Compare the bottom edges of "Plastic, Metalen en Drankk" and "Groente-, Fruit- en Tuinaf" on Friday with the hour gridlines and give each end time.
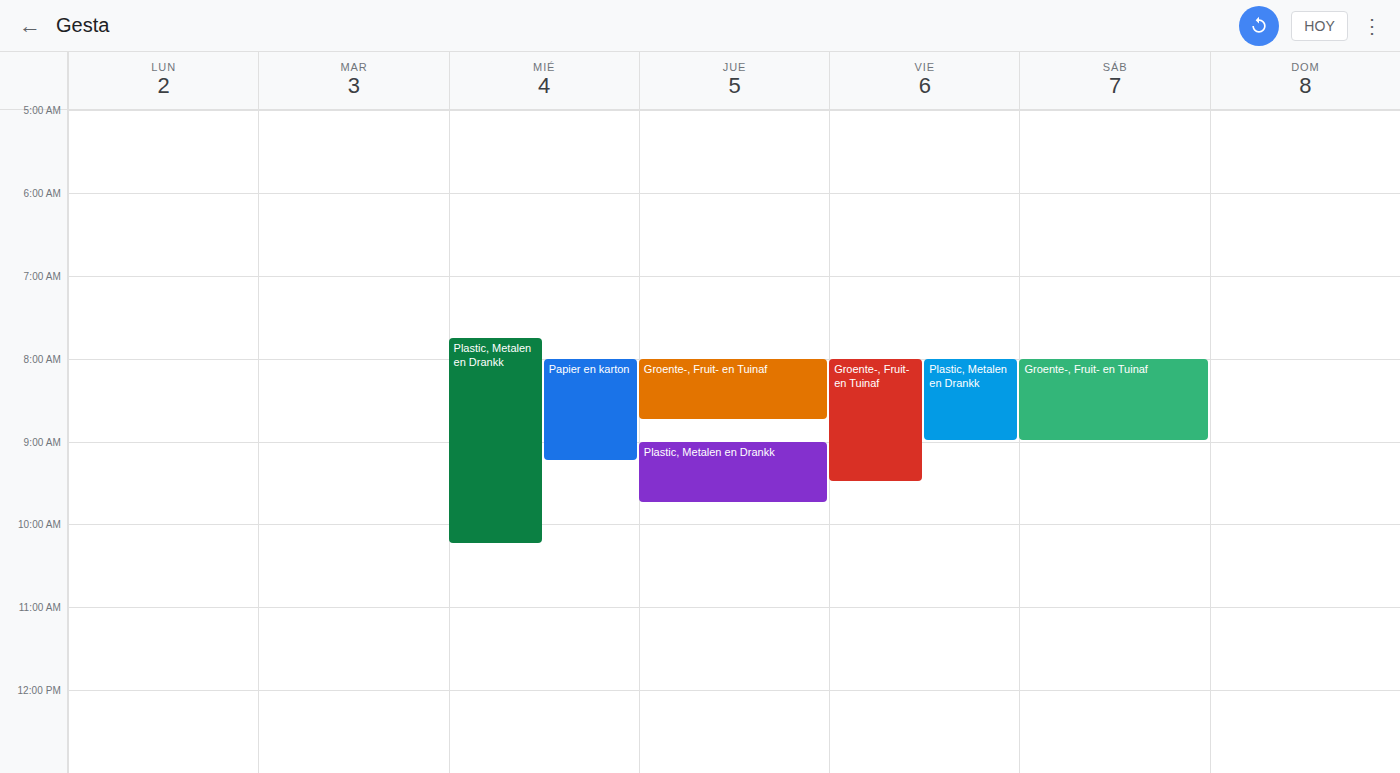
"Plastic, Metalen en Drankk": 9:00 AM, exactly on the 9 AM line. "Groente-, Fruit- en Tuinaf": 9:30 AM, halfway between the 9 AM and 10 AM lines.